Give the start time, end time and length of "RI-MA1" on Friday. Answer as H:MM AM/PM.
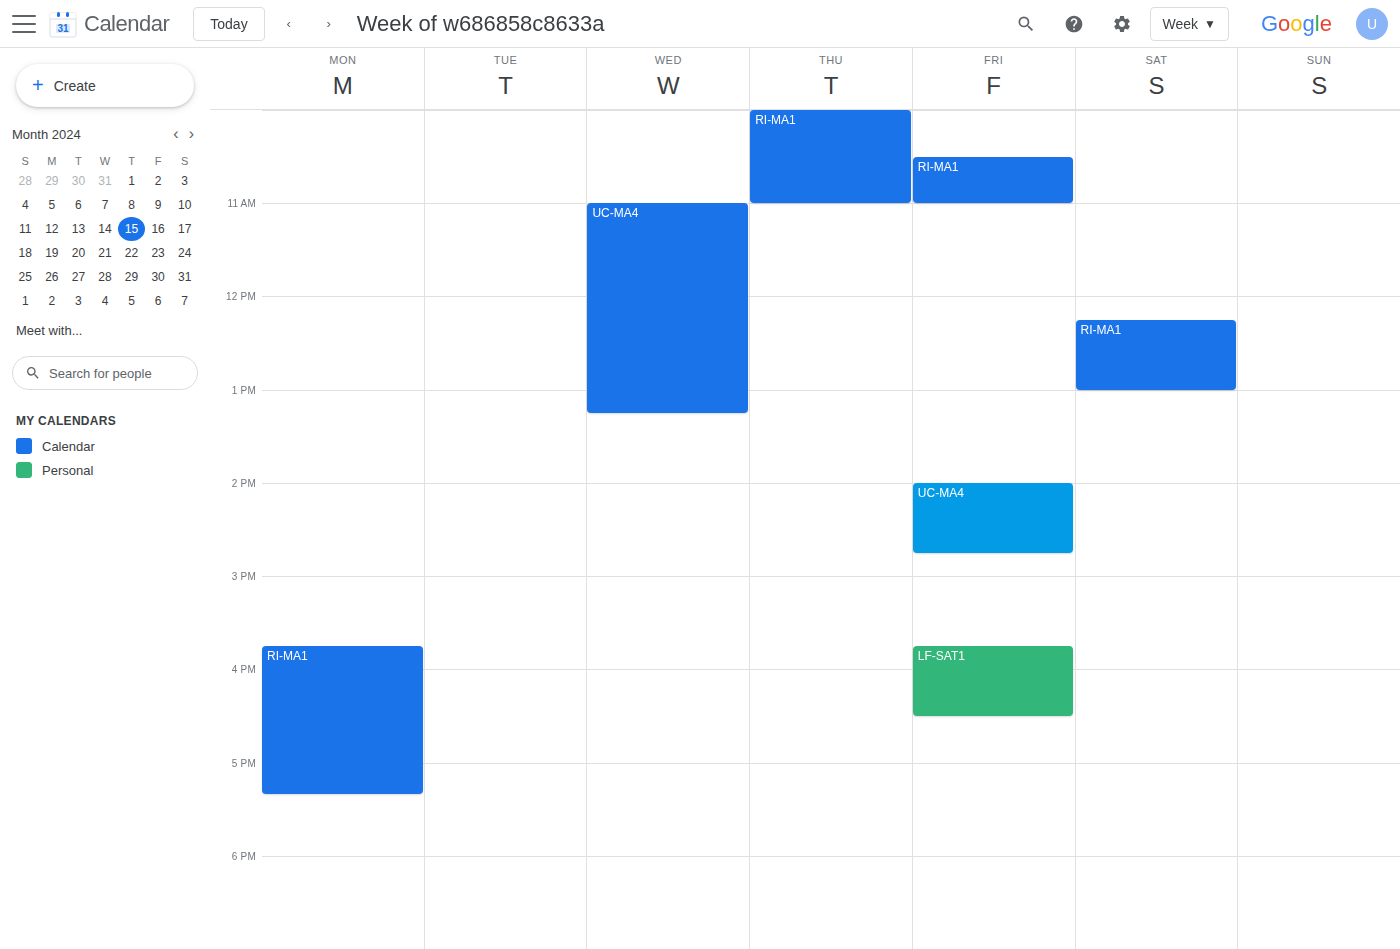
10:30 AM to 11:00 AM, 30 minutes